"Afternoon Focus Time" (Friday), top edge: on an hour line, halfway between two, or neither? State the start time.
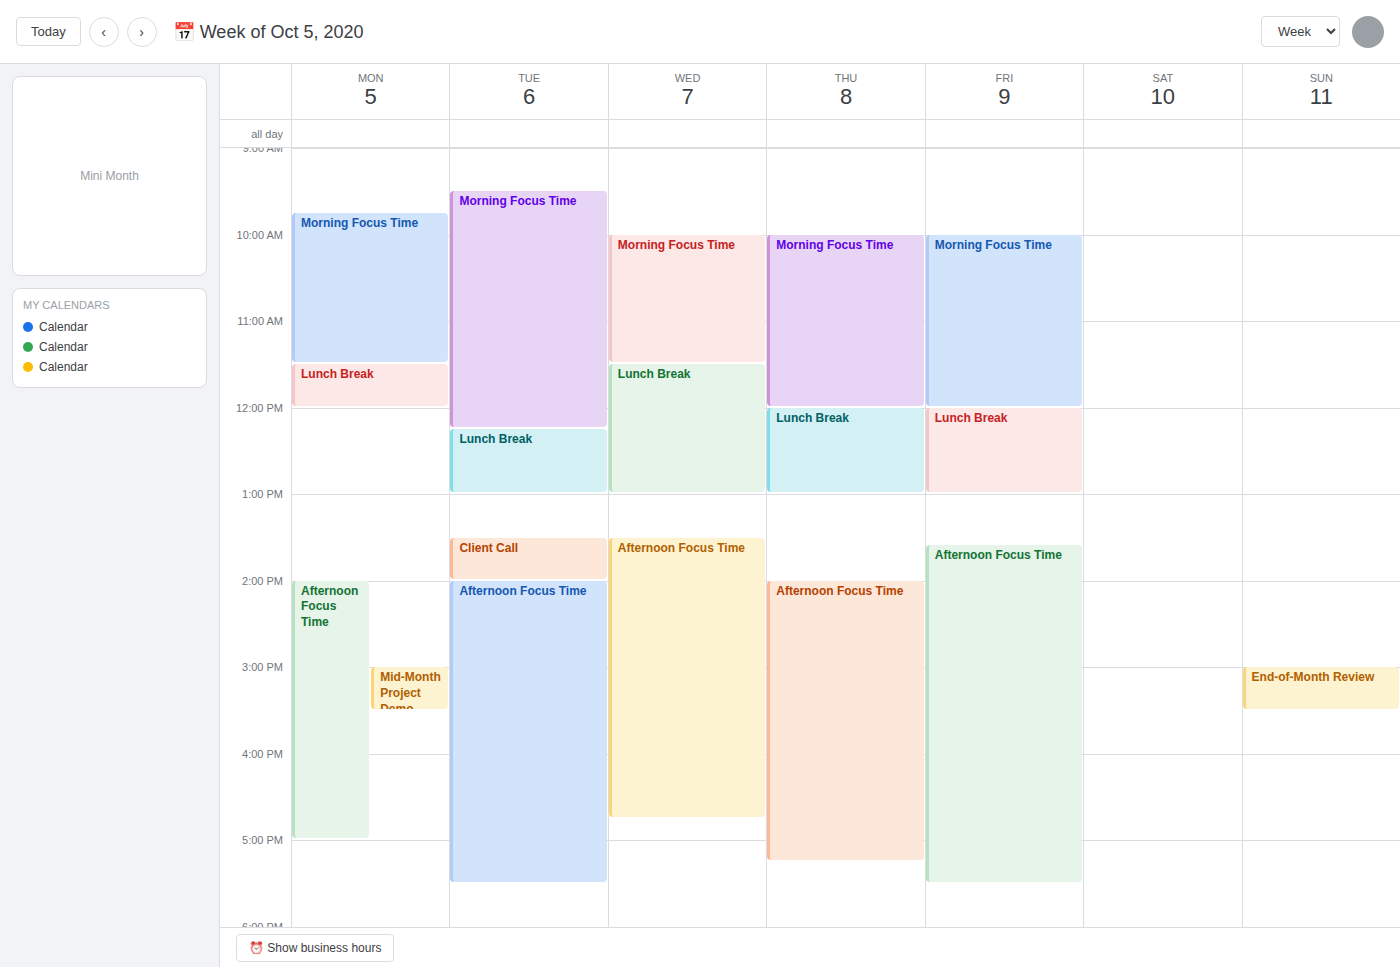
1:35 PM -- neither: 35 minutes below the 1 PM line and 25 minutes above the 2 PM line.